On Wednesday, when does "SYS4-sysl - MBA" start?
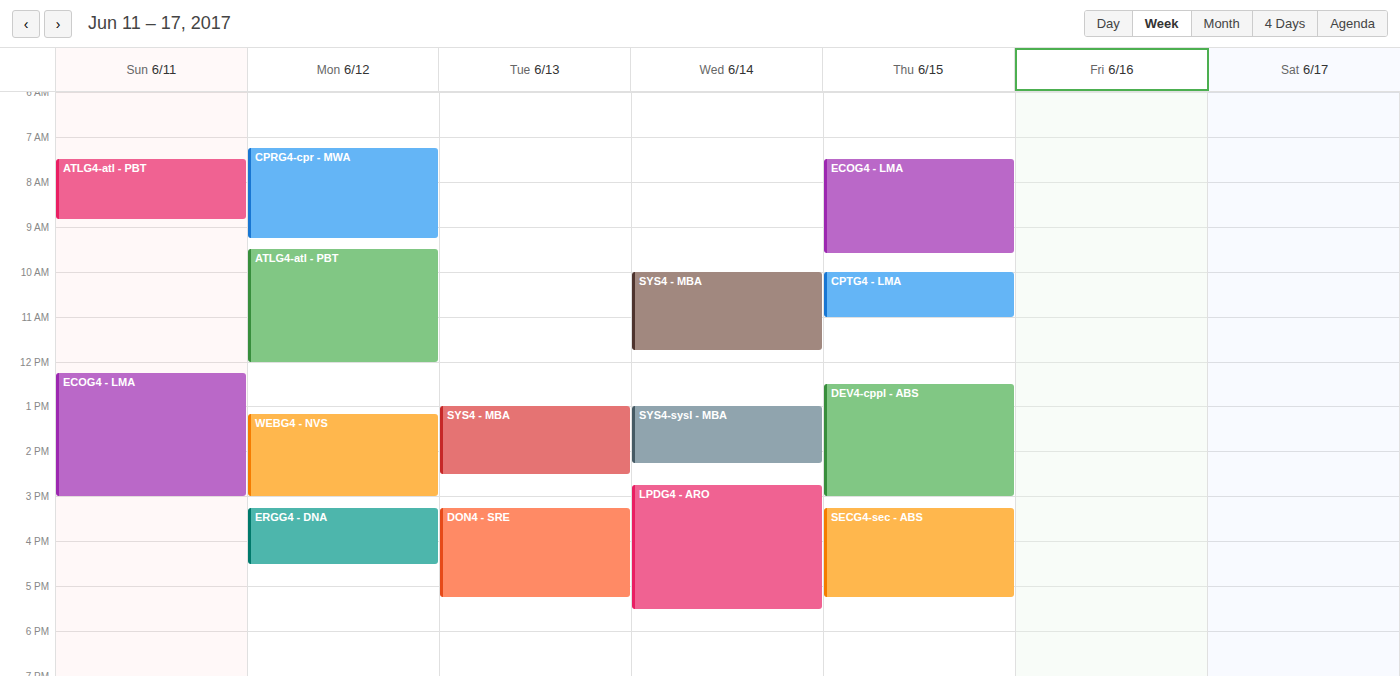
1:00 PM